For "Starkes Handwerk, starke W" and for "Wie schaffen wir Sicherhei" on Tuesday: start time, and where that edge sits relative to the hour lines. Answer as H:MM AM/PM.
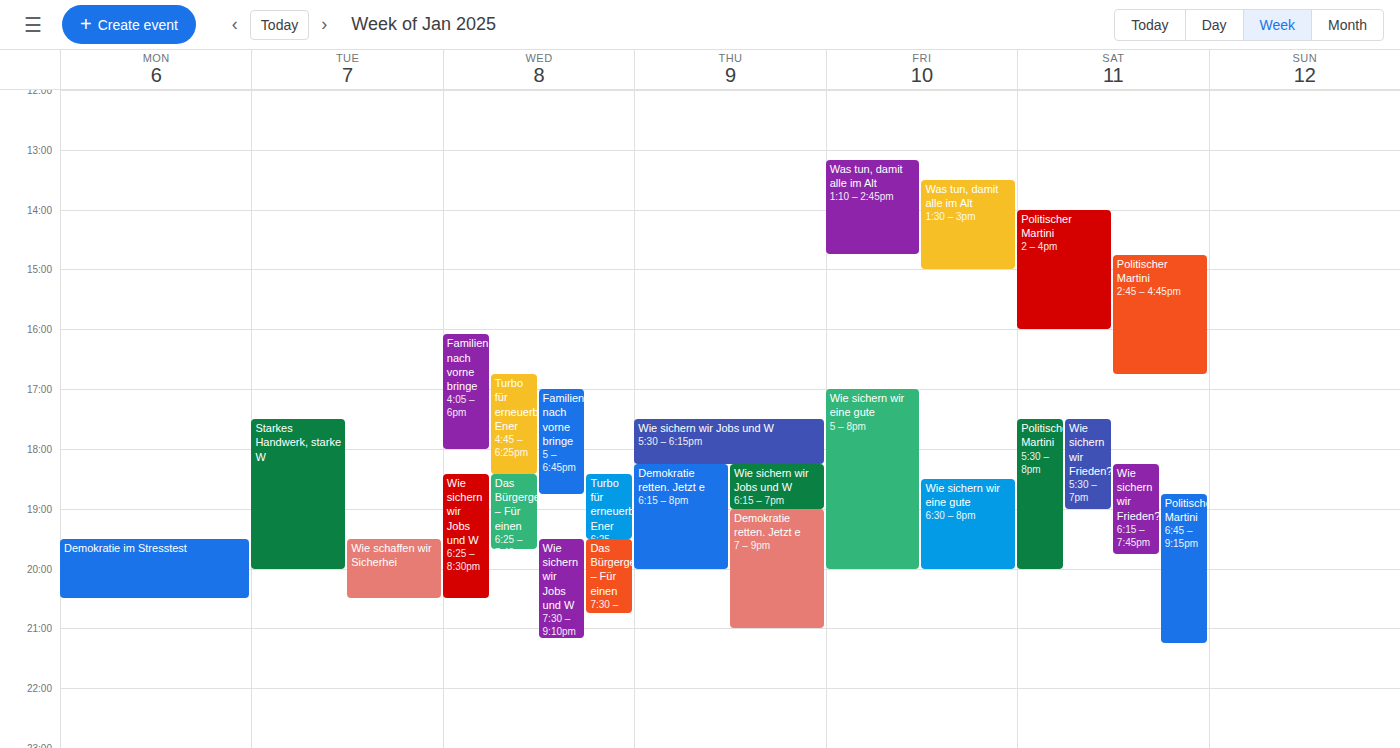
"Starkes Handwerk, starke W": 5:30 PM, halfway between the 5 PM and 6 PM lines. "Wie schaffen wir Sicherhei": 7:30 PM, halfway between the 7 PM and 8 PM lines.